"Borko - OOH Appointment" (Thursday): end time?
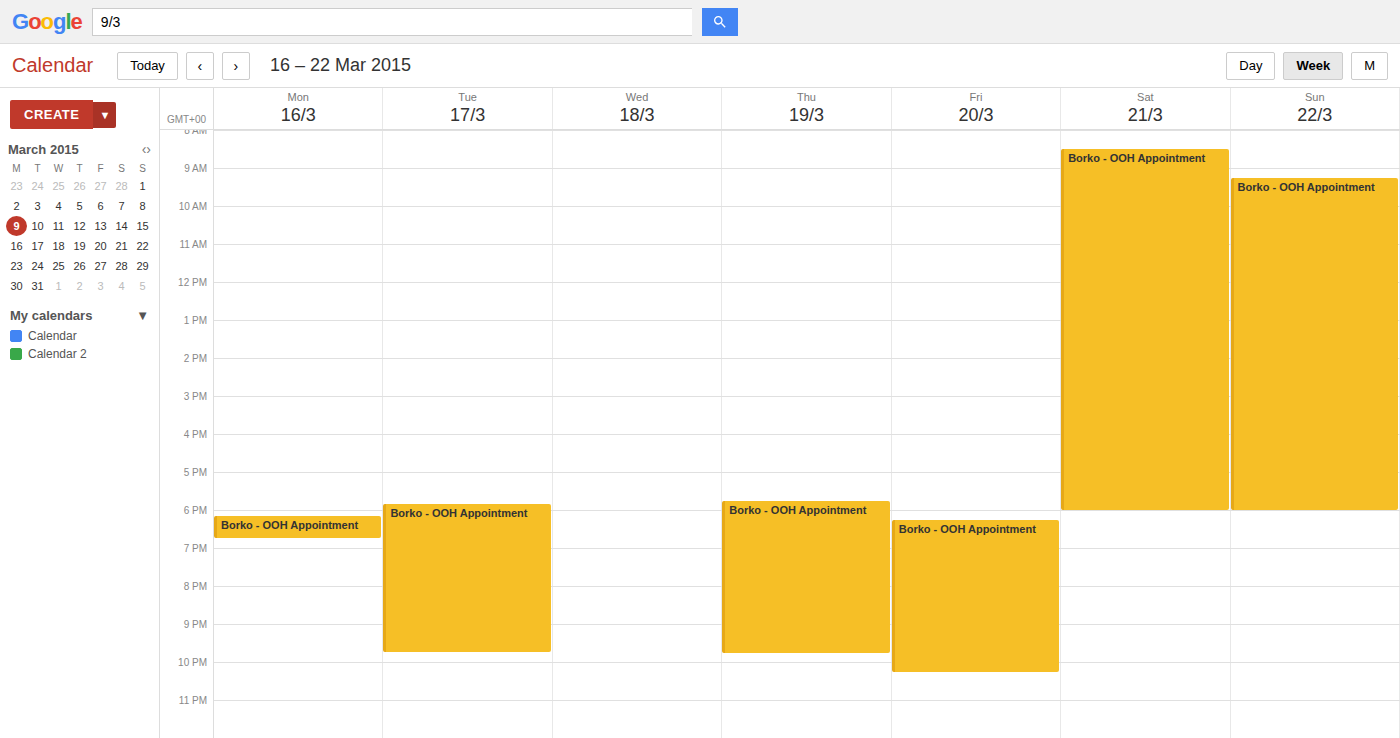
9:45 PM